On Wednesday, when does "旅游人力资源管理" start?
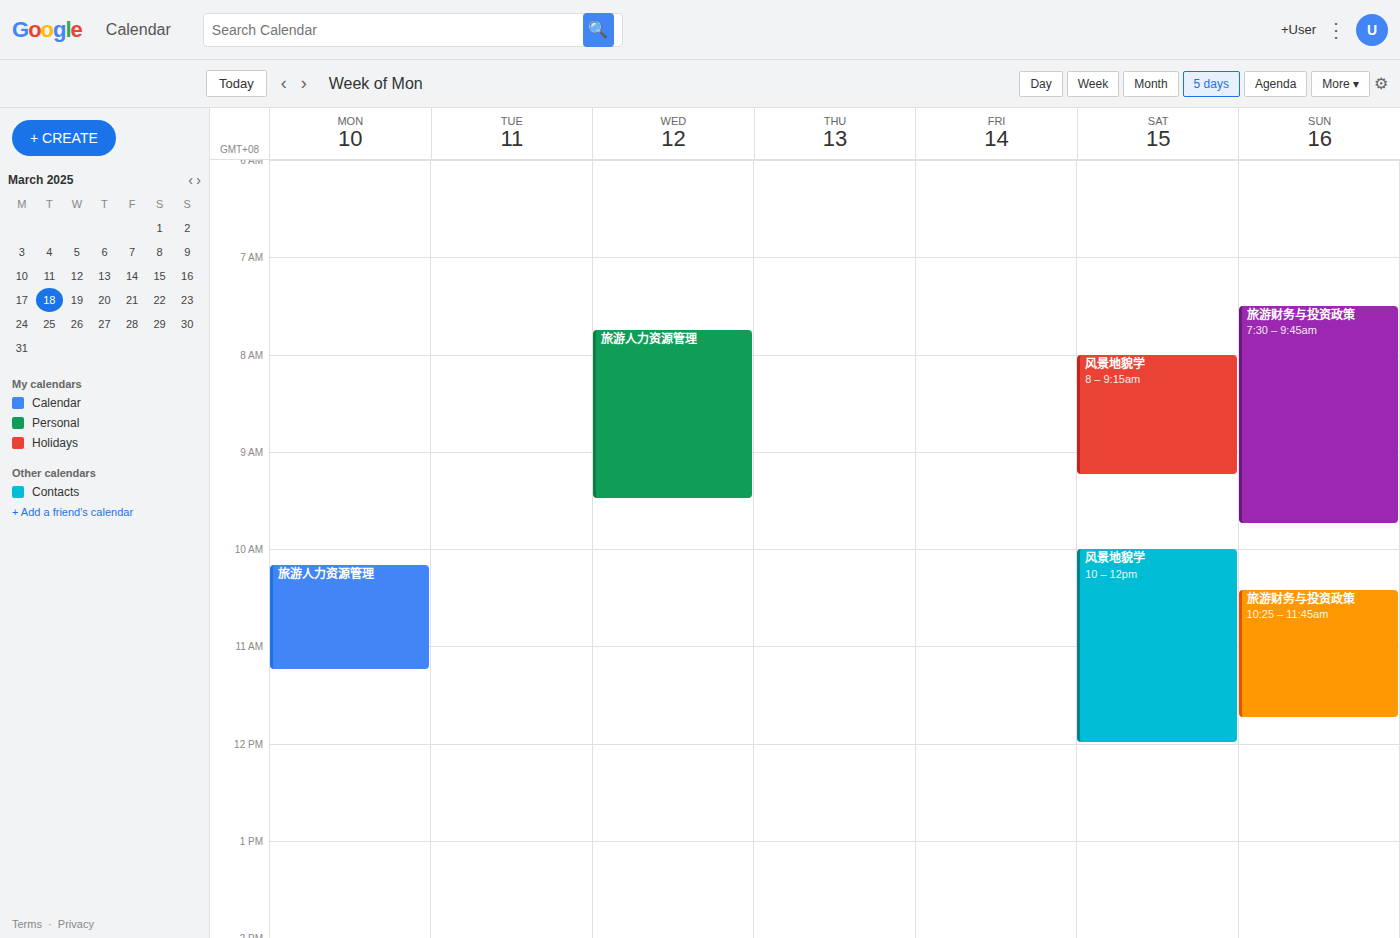
7:45 AM